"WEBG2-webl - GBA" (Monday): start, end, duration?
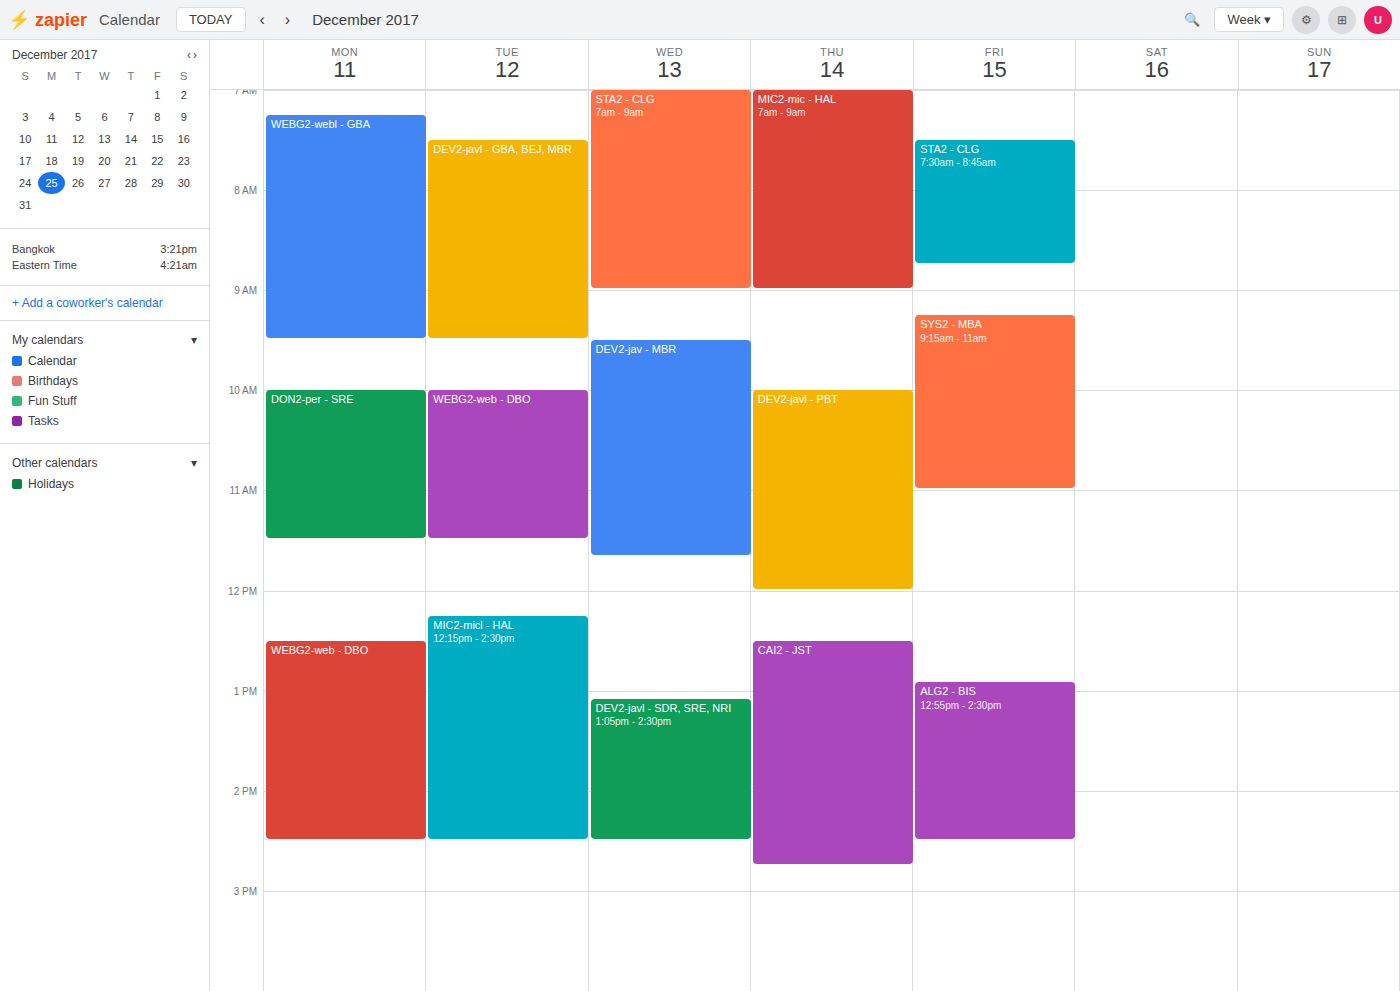
7:15 AM to 9:30 AM, 2 hours 15 minutes